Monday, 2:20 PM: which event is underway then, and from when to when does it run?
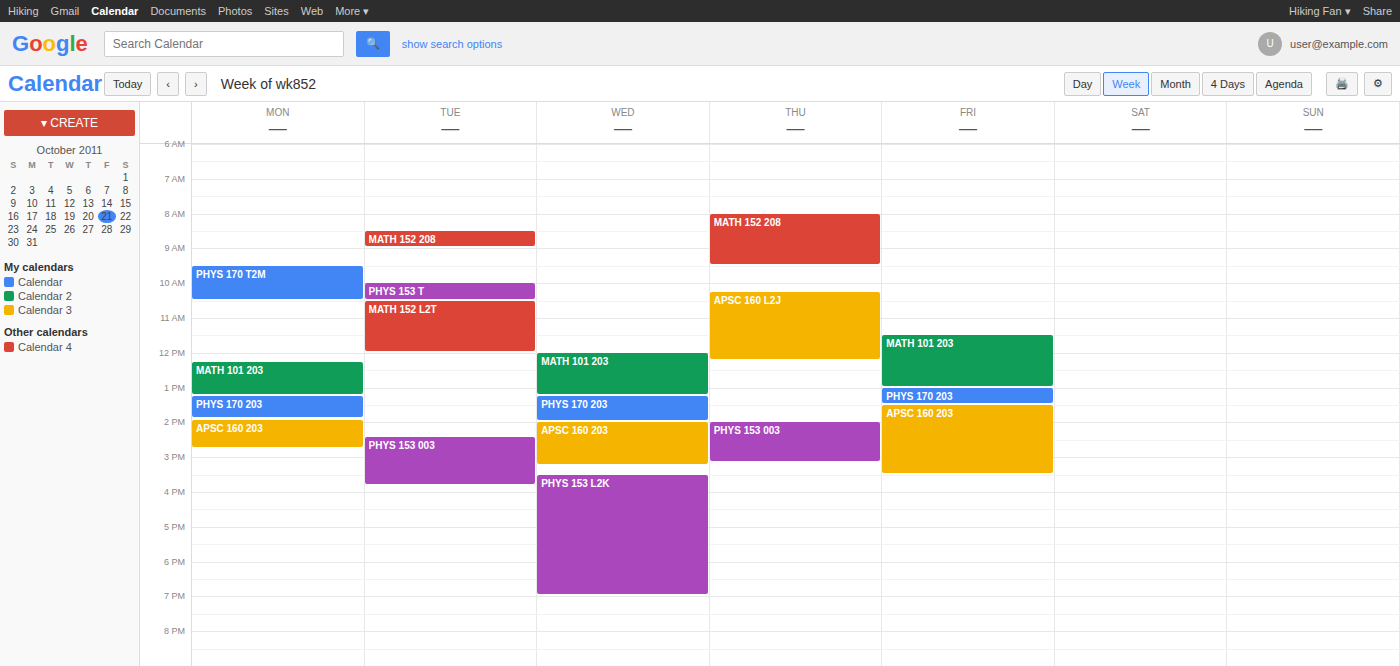
"APSC 160 203", 1:55 PM to 2:45 PM